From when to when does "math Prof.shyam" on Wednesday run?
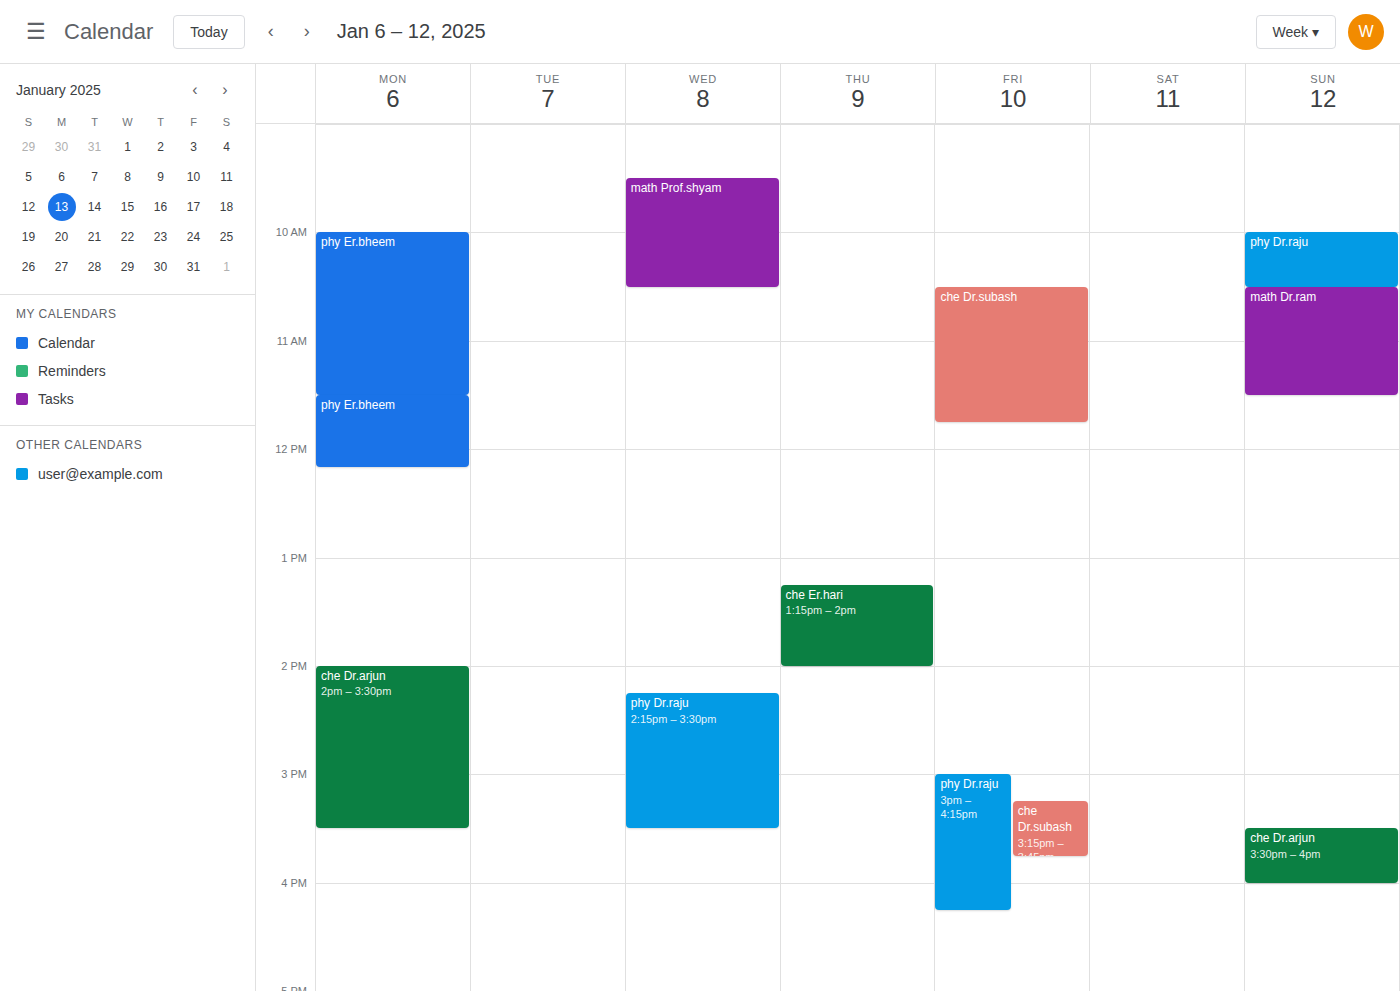
9:30 AM to 10:30 AM